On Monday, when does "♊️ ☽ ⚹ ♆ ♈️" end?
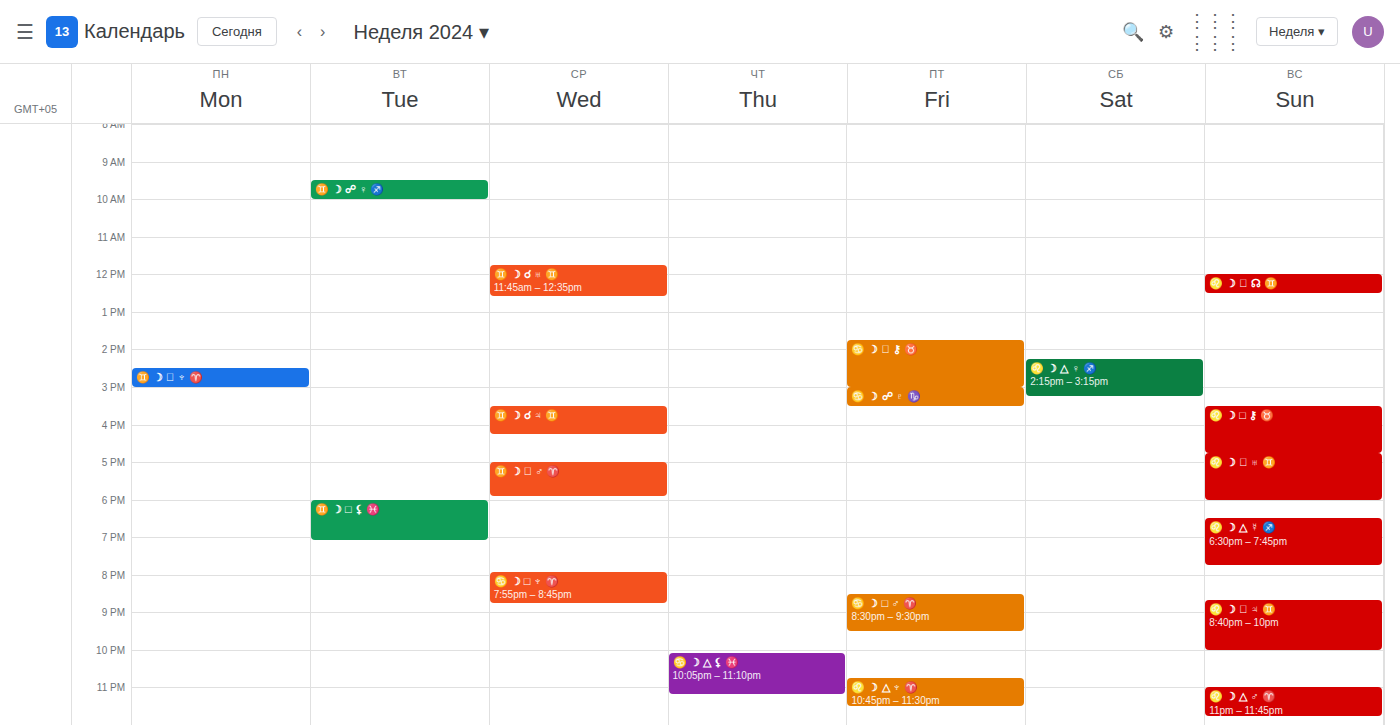
3:00 PM